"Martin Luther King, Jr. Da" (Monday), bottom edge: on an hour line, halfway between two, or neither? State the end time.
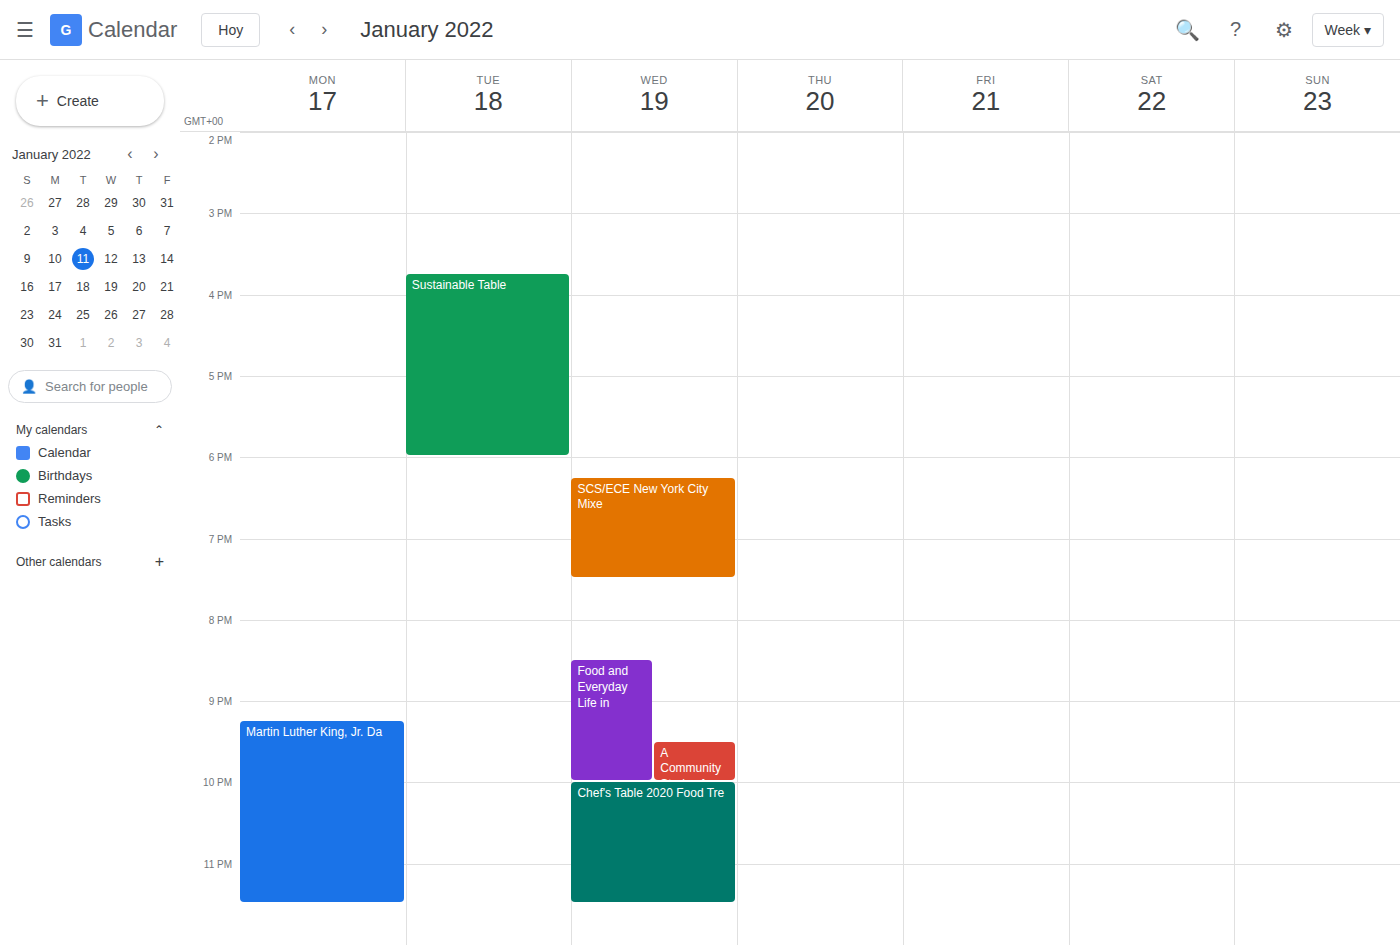
11:30 PM -- halfway between the 11 PM and 12 AM lines.